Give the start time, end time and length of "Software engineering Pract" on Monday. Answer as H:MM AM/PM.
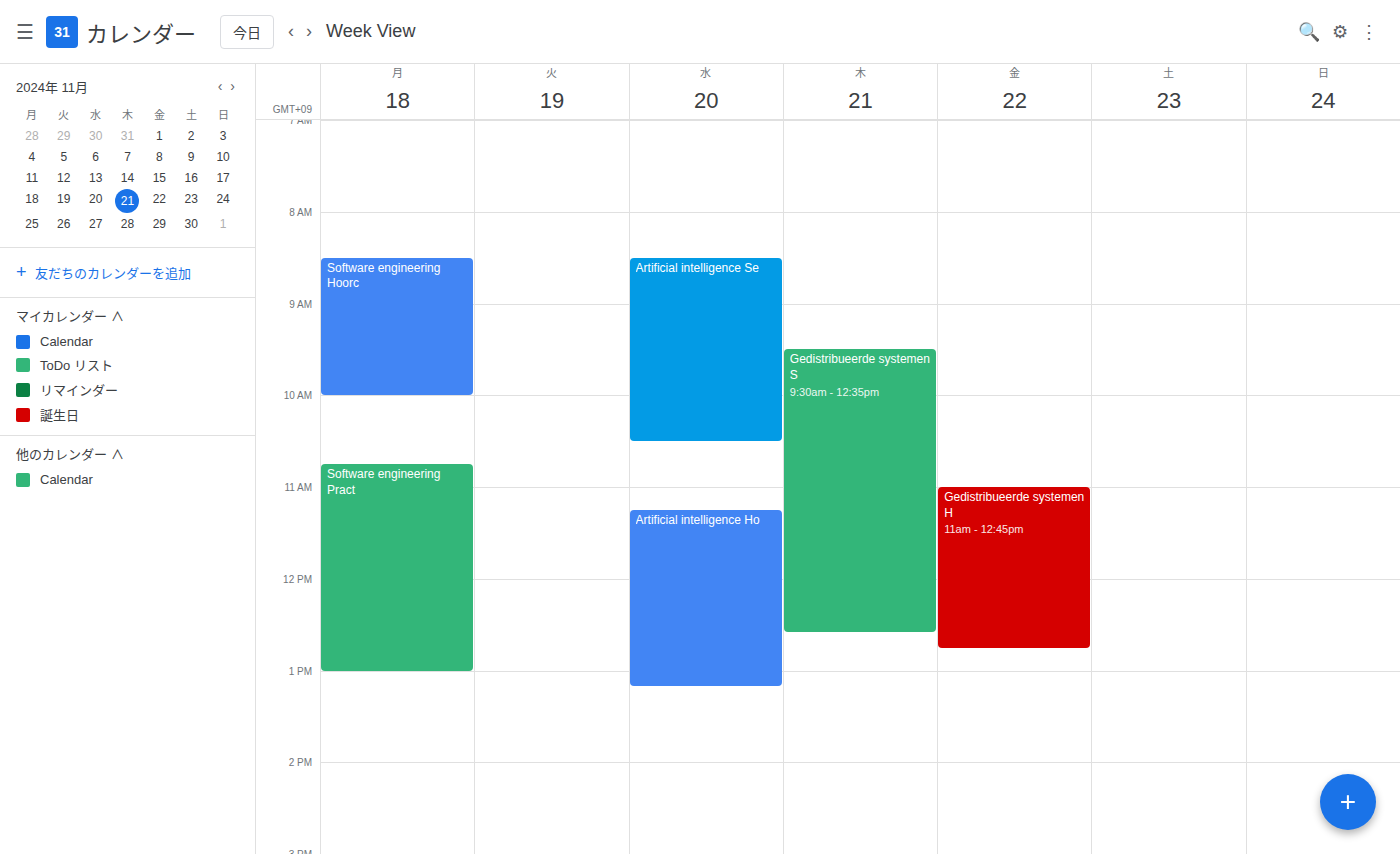
10:45 AM to 1:00 PM, 2 hours 15 minutes